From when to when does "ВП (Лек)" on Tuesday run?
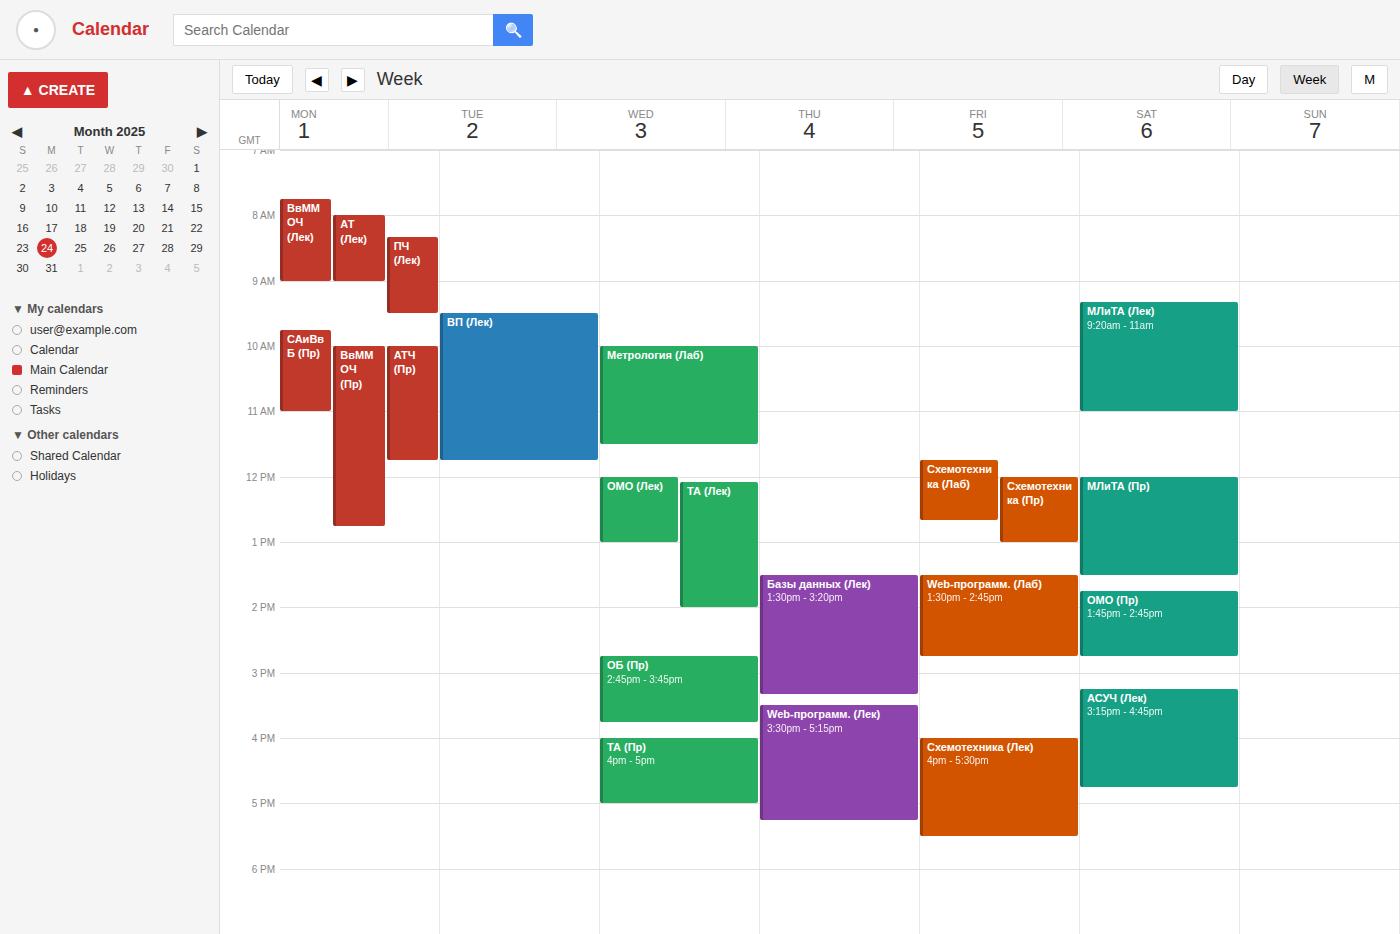
09:30 to 11:45